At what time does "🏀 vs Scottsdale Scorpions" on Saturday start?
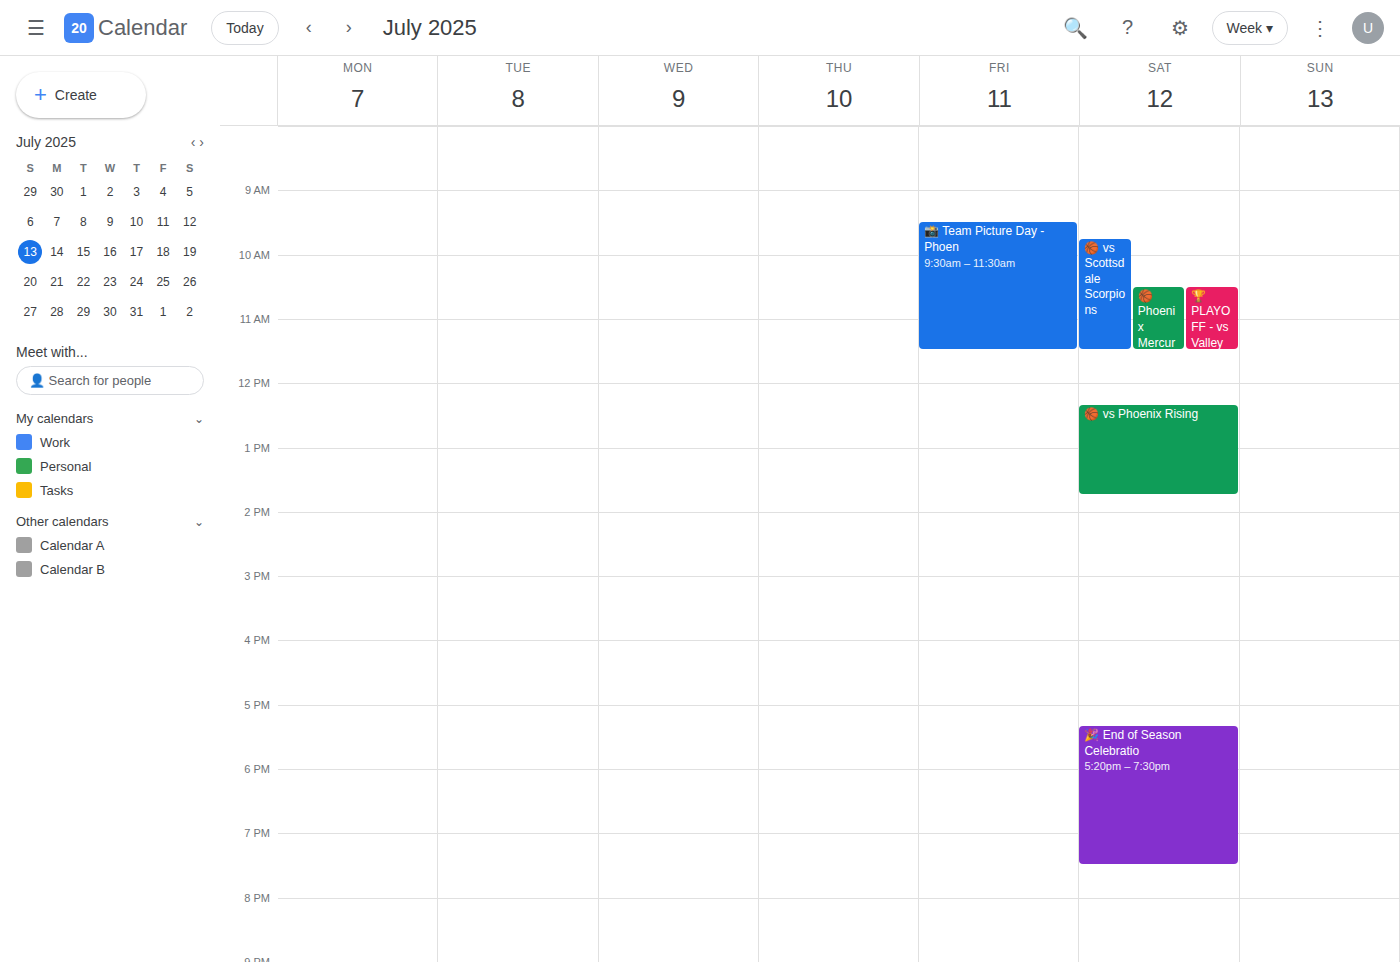
9:45 AM